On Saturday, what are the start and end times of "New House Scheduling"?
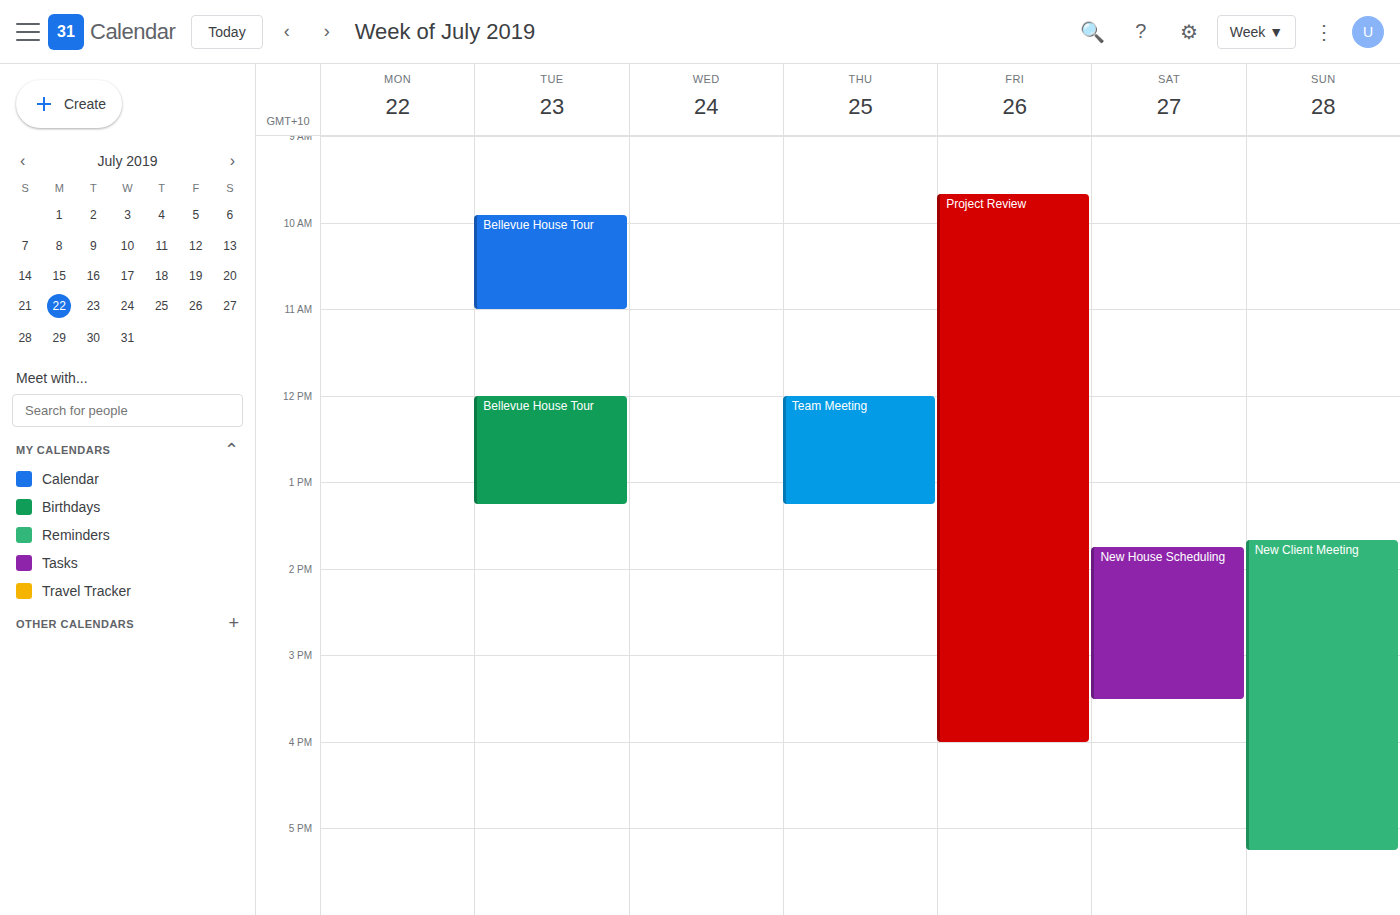
1:45 PM to 3:30 PM